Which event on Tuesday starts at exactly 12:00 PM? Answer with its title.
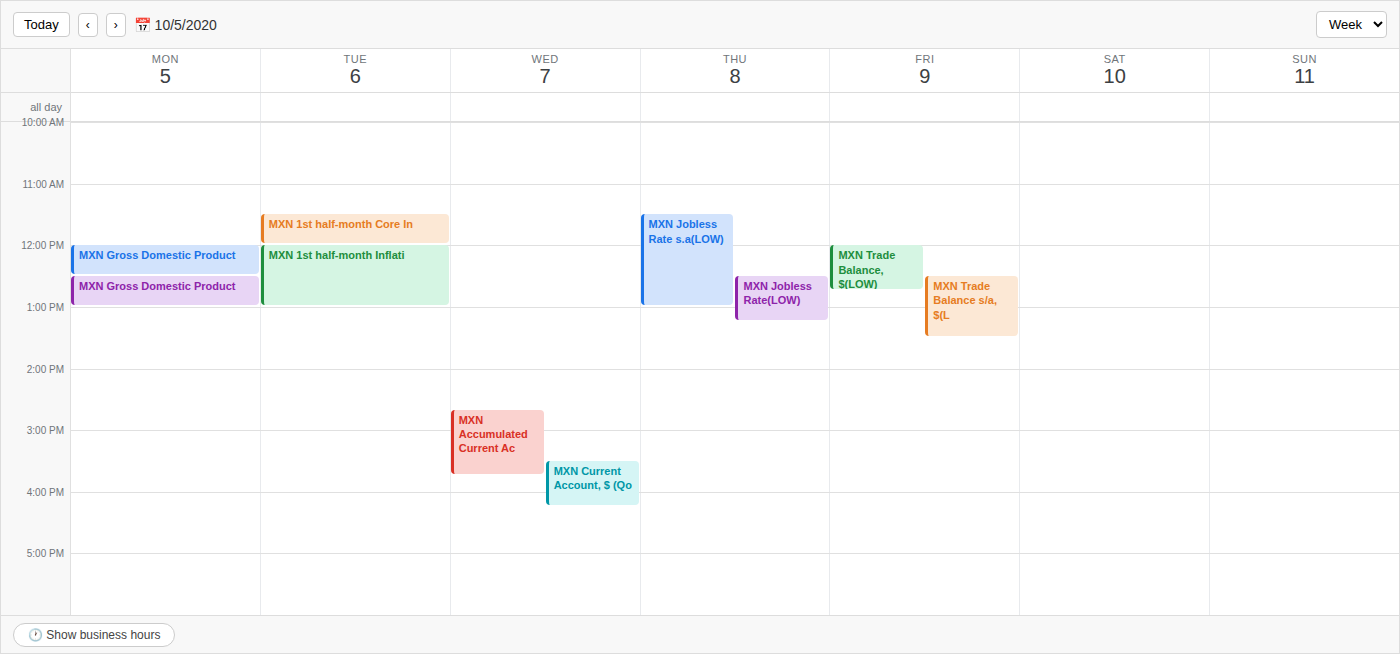
"MXN 1st half-month Inflati"